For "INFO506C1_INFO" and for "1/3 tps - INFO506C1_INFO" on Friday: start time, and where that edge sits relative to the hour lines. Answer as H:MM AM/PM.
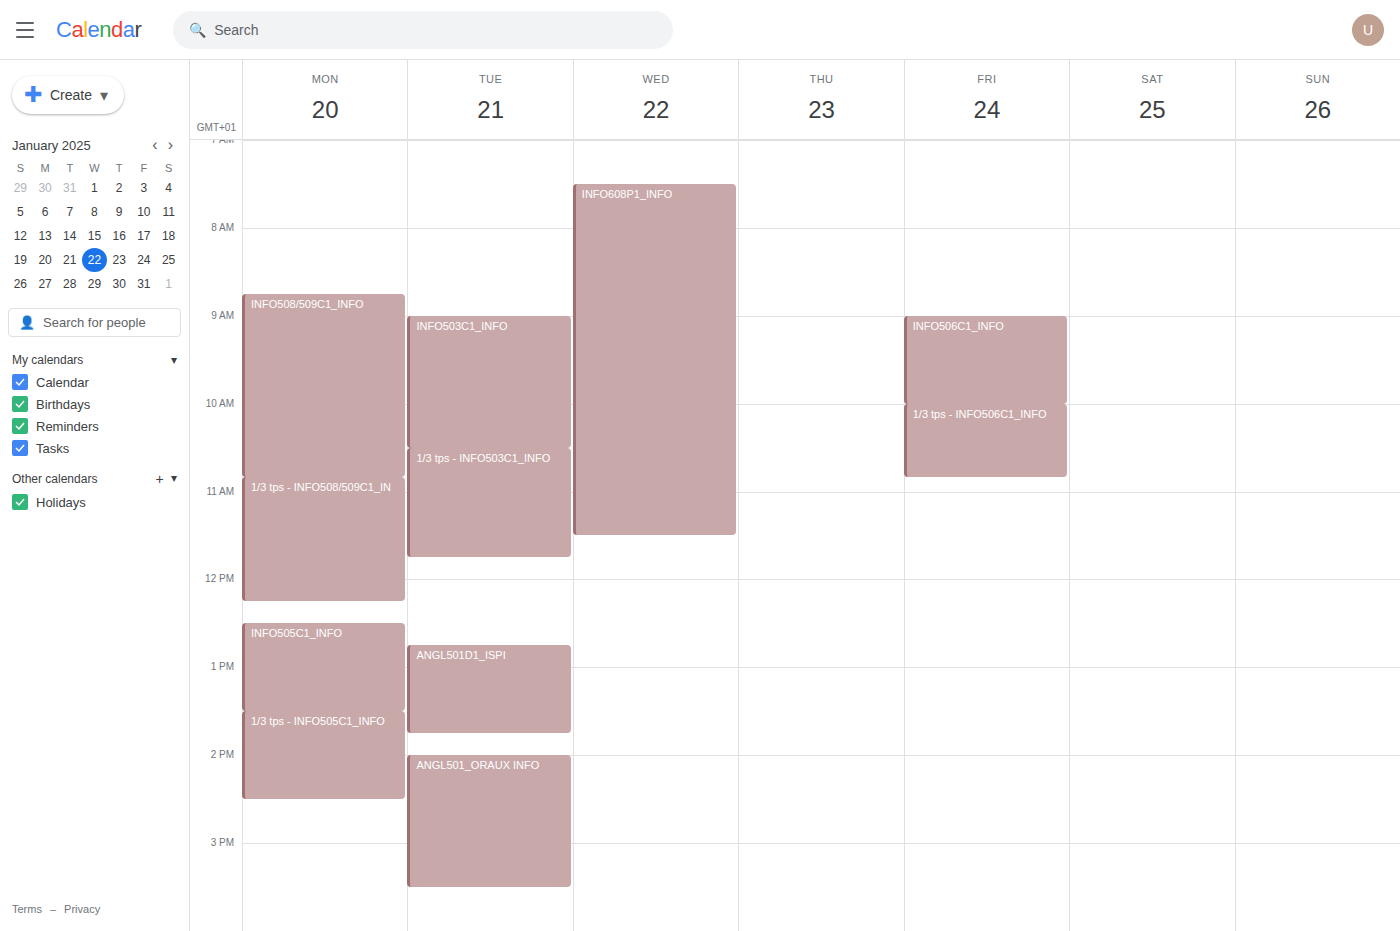
"INFO506C1_INFO": 9:00 AM, exactly on the 9 AM line. "1/3 tps - INFO506C1_INFO": 10:00 AM, exactly on the 10 AM line.